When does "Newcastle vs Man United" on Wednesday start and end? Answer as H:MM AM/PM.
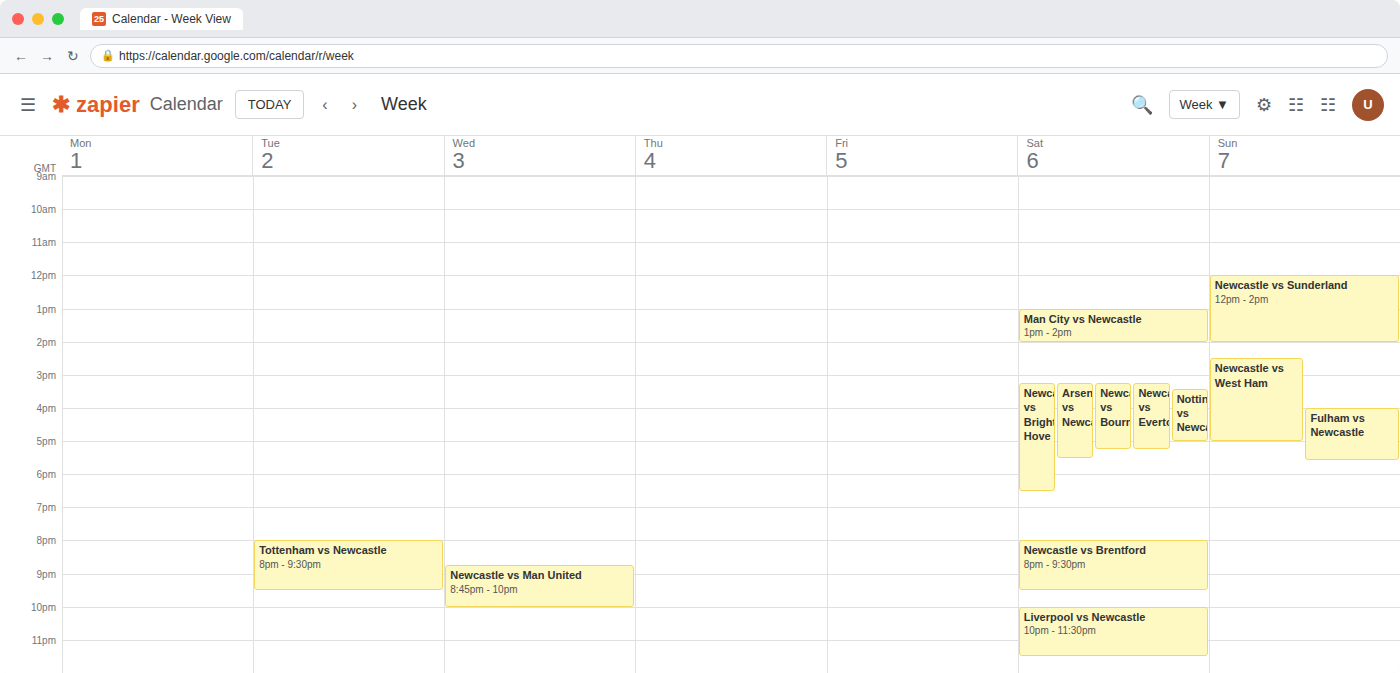
8:45 PM to 10:00 PM